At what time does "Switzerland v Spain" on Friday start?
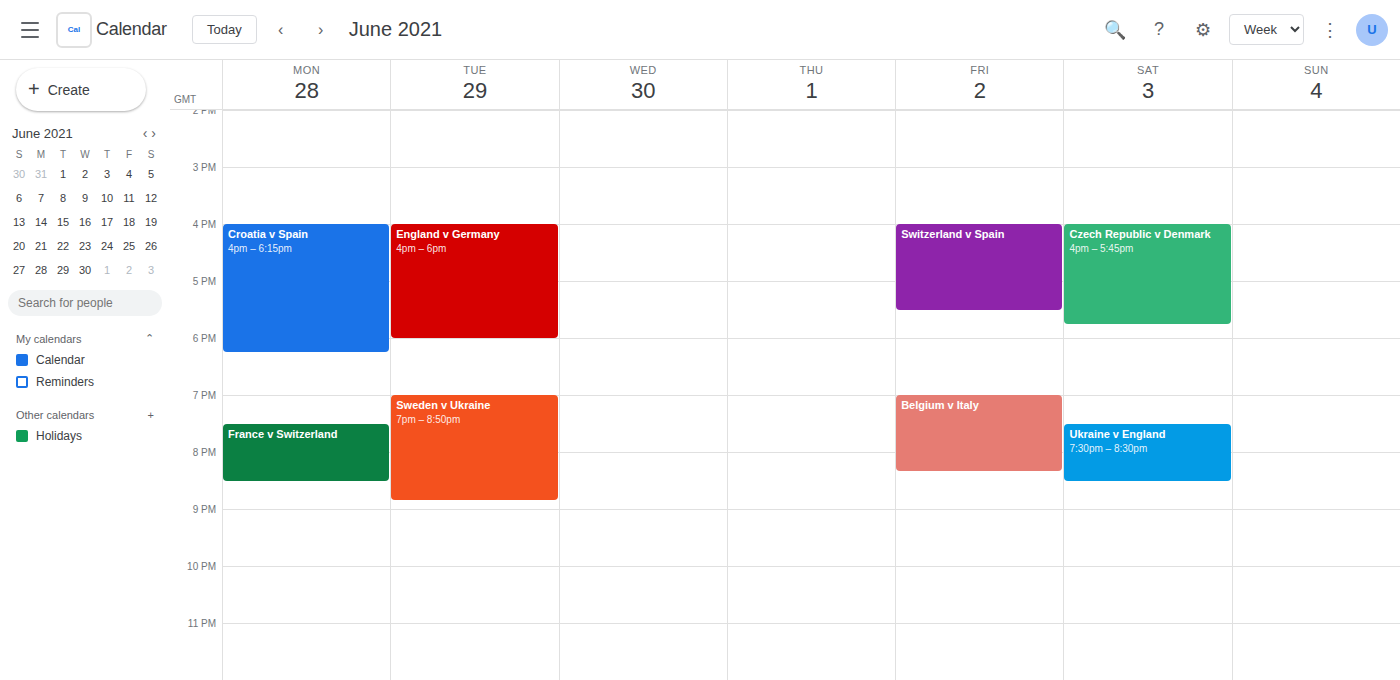
4:00 PM